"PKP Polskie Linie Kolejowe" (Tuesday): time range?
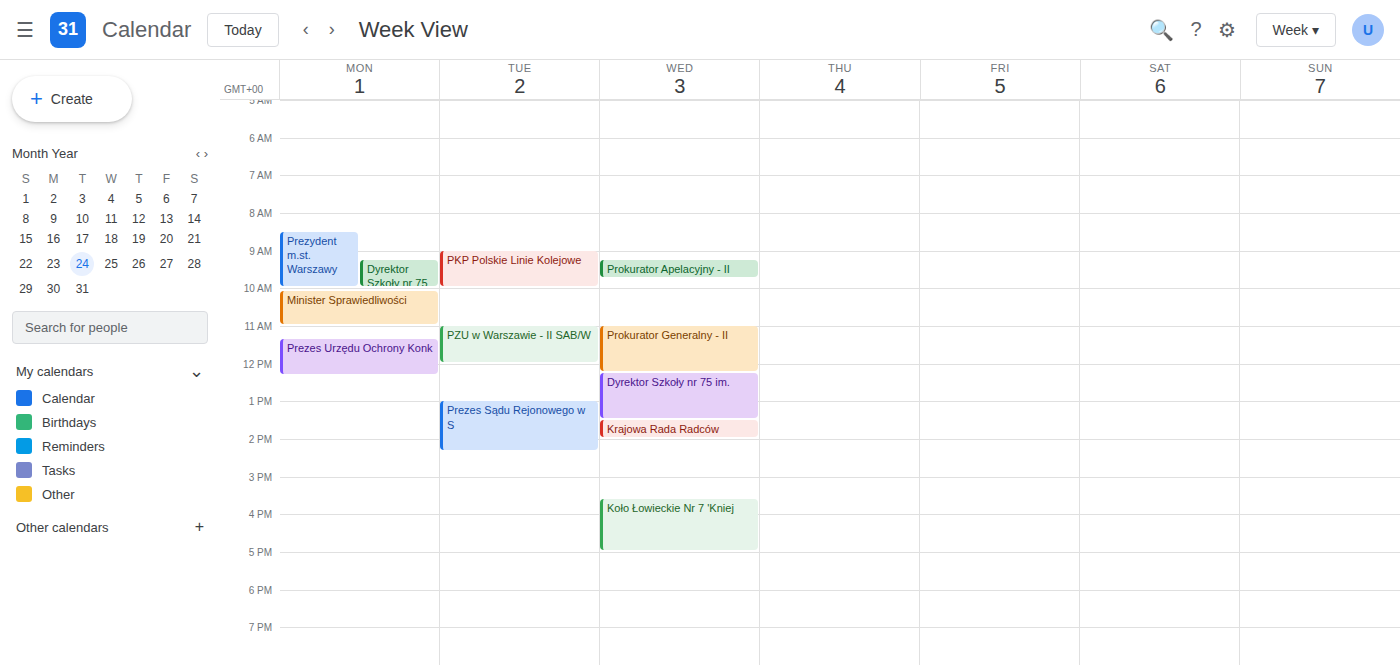
09:00 to 10:00